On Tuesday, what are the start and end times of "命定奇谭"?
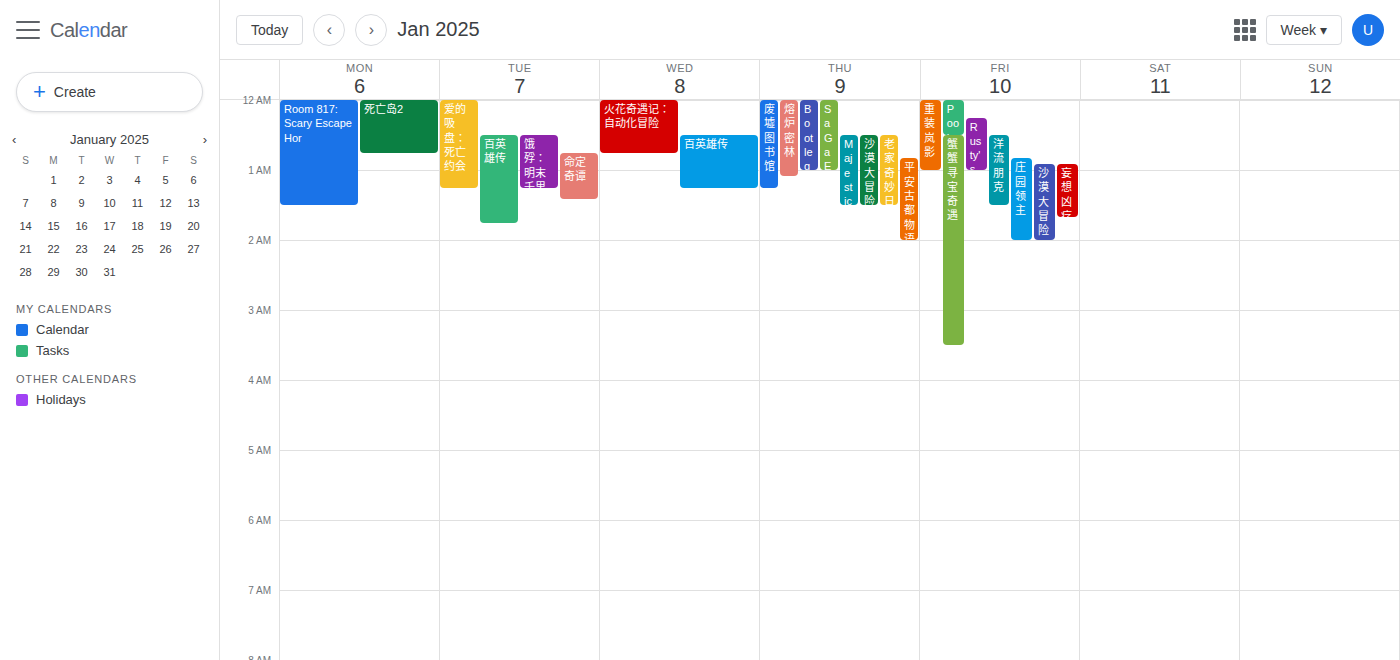
12:45 AM to 1:25 AM